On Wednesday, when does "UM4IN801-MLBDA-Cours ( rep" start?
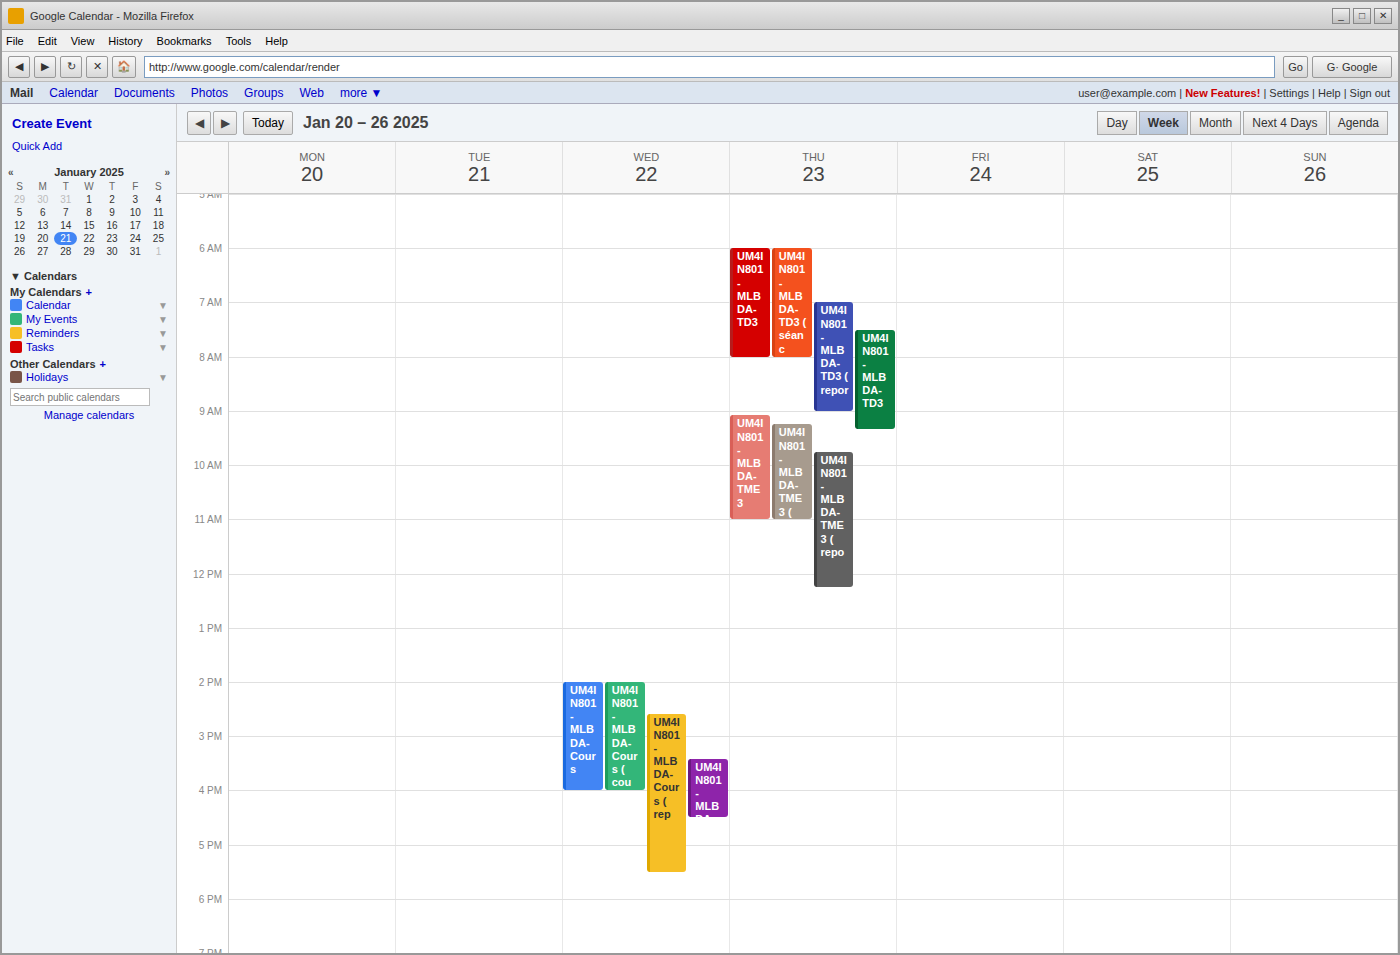
2:35 PM